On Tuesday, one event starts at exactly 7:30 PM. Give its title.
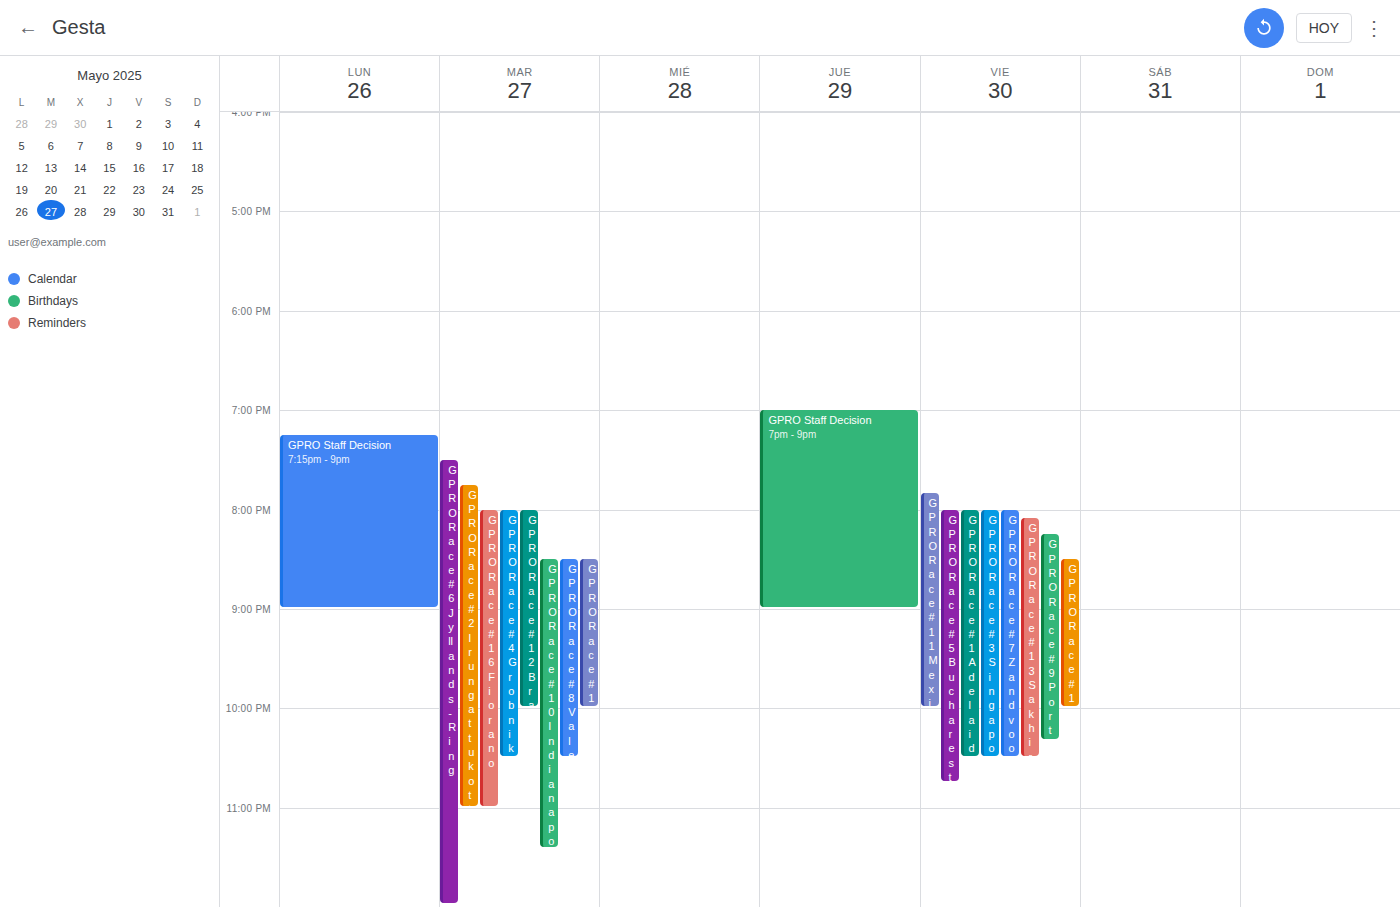
"GPRO Race #6 Jyllands-Ring"